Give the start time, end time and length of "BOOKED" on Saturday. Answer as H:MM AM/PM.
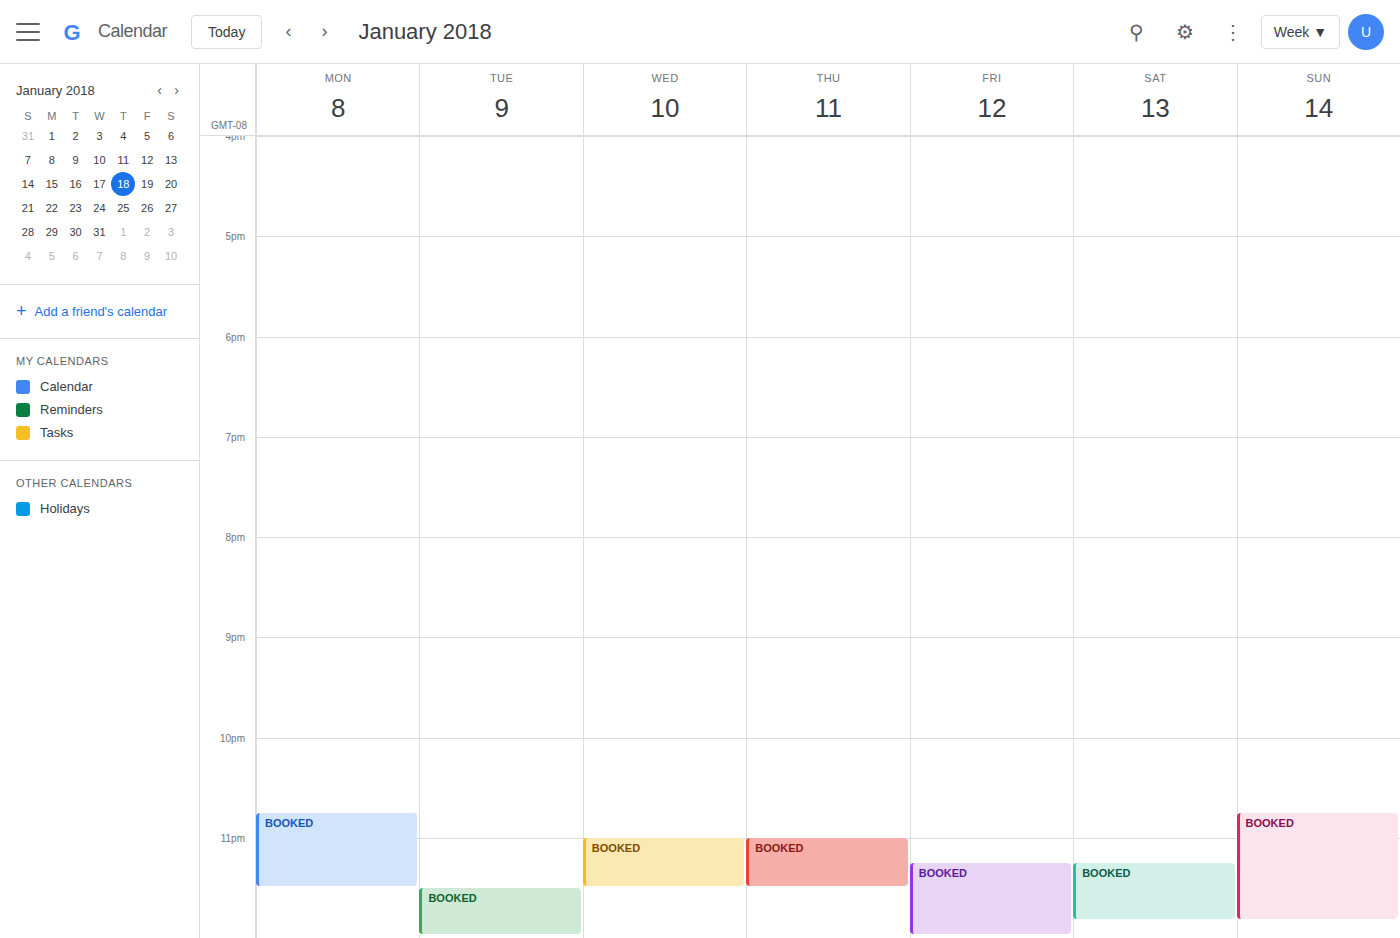
11:15 PM to 11:50 PM, 35 minutes